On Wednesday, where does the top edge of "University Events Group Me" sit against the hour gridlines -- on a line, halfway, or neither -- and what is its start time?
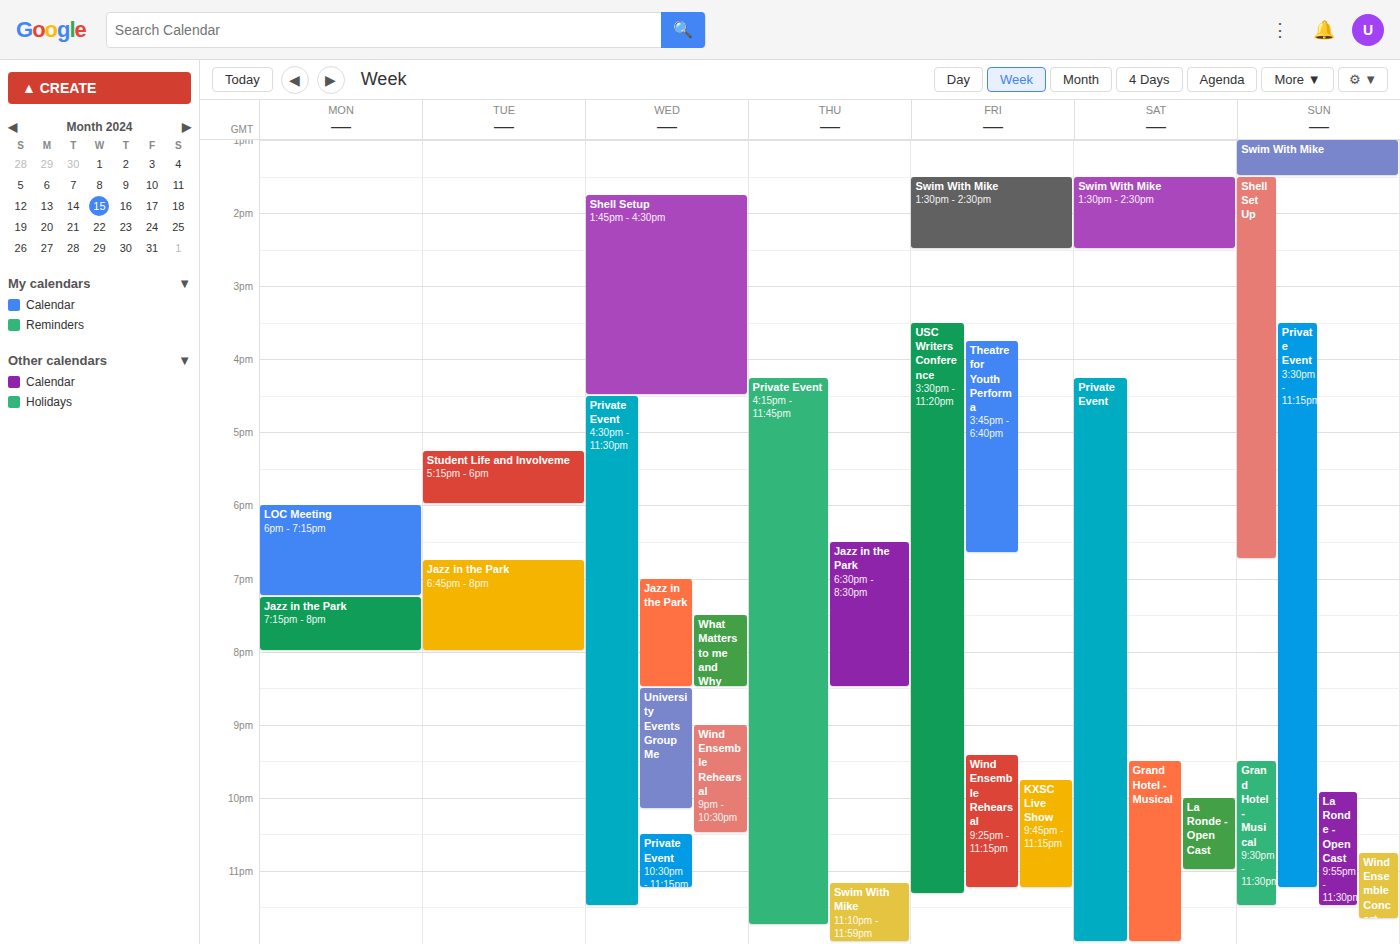
8:30 PM -- halfway between the 8 PM and 9 PM lines.